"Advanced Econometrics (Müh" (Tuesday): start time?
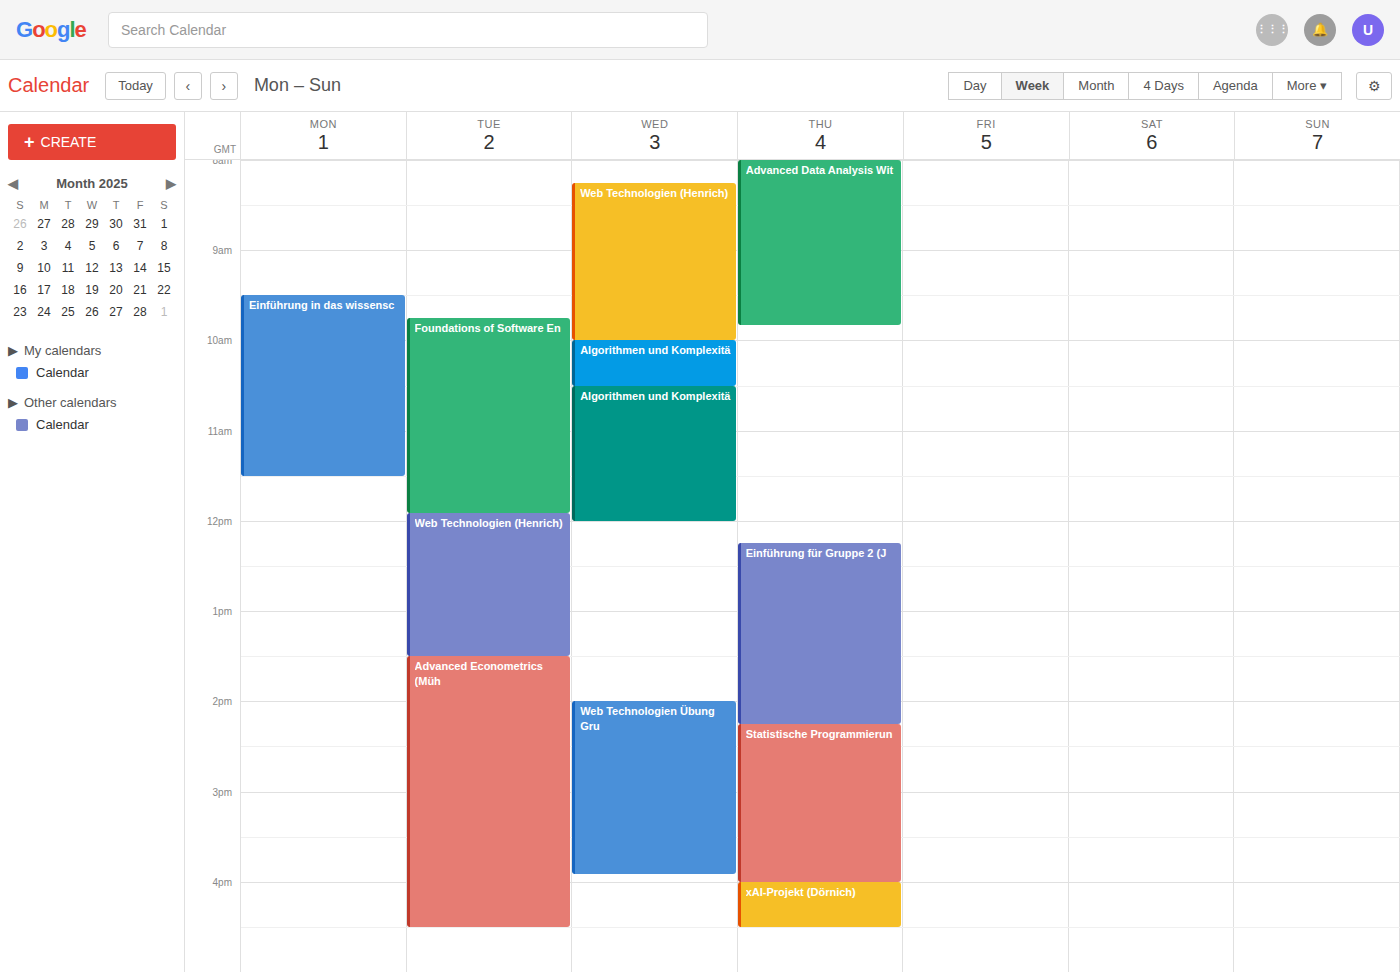
1:30 PM